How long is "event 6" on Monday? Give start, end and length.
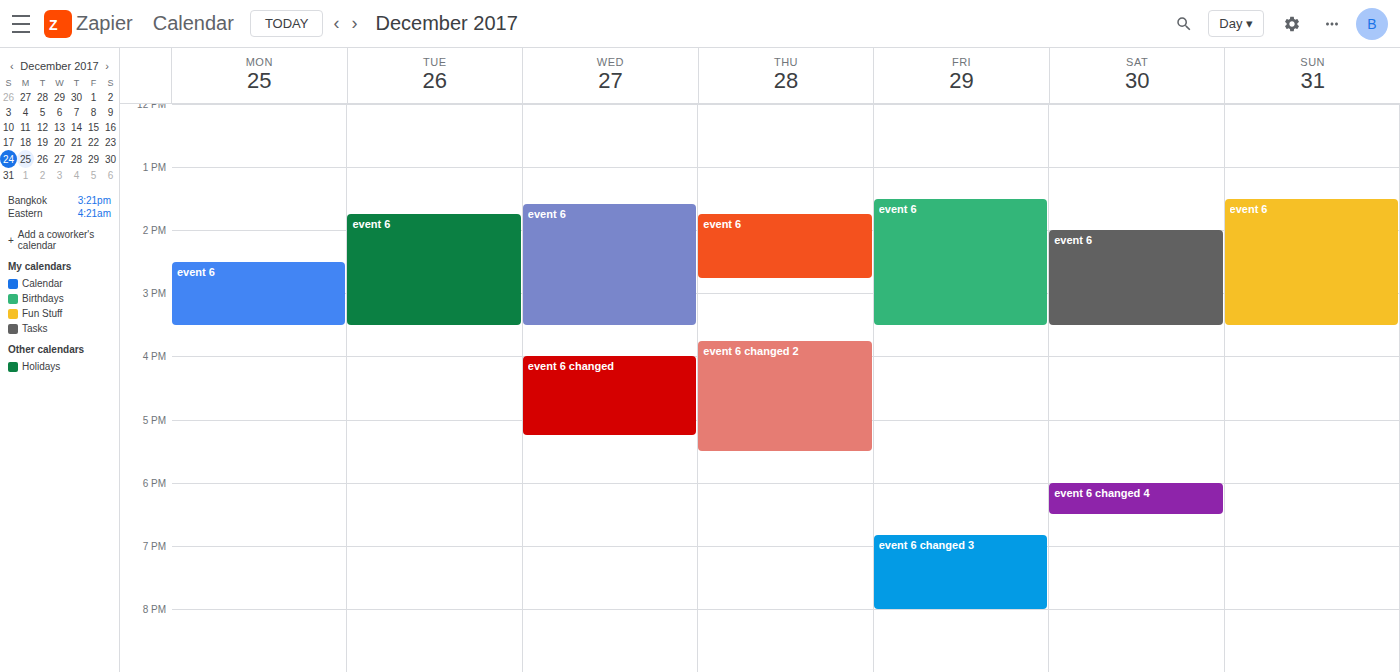
2:30 PM to 3:30 PM, 1 hour